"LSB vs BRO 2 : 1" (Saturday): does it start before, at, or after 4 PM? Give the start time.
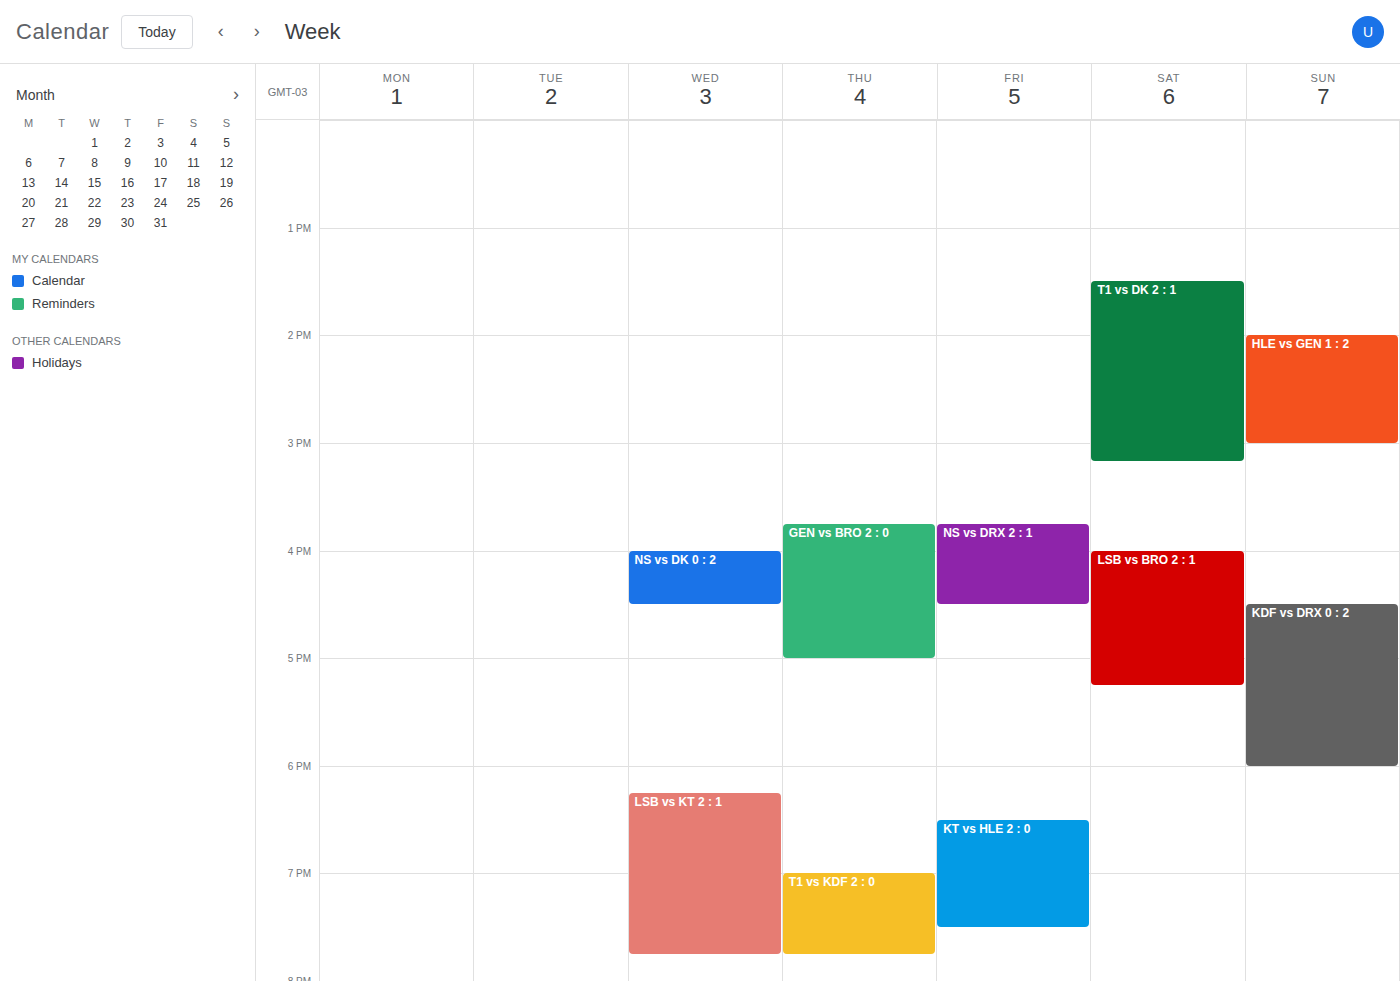
4:00 PM -- exactly at 4 PM, on the 4 PM line.